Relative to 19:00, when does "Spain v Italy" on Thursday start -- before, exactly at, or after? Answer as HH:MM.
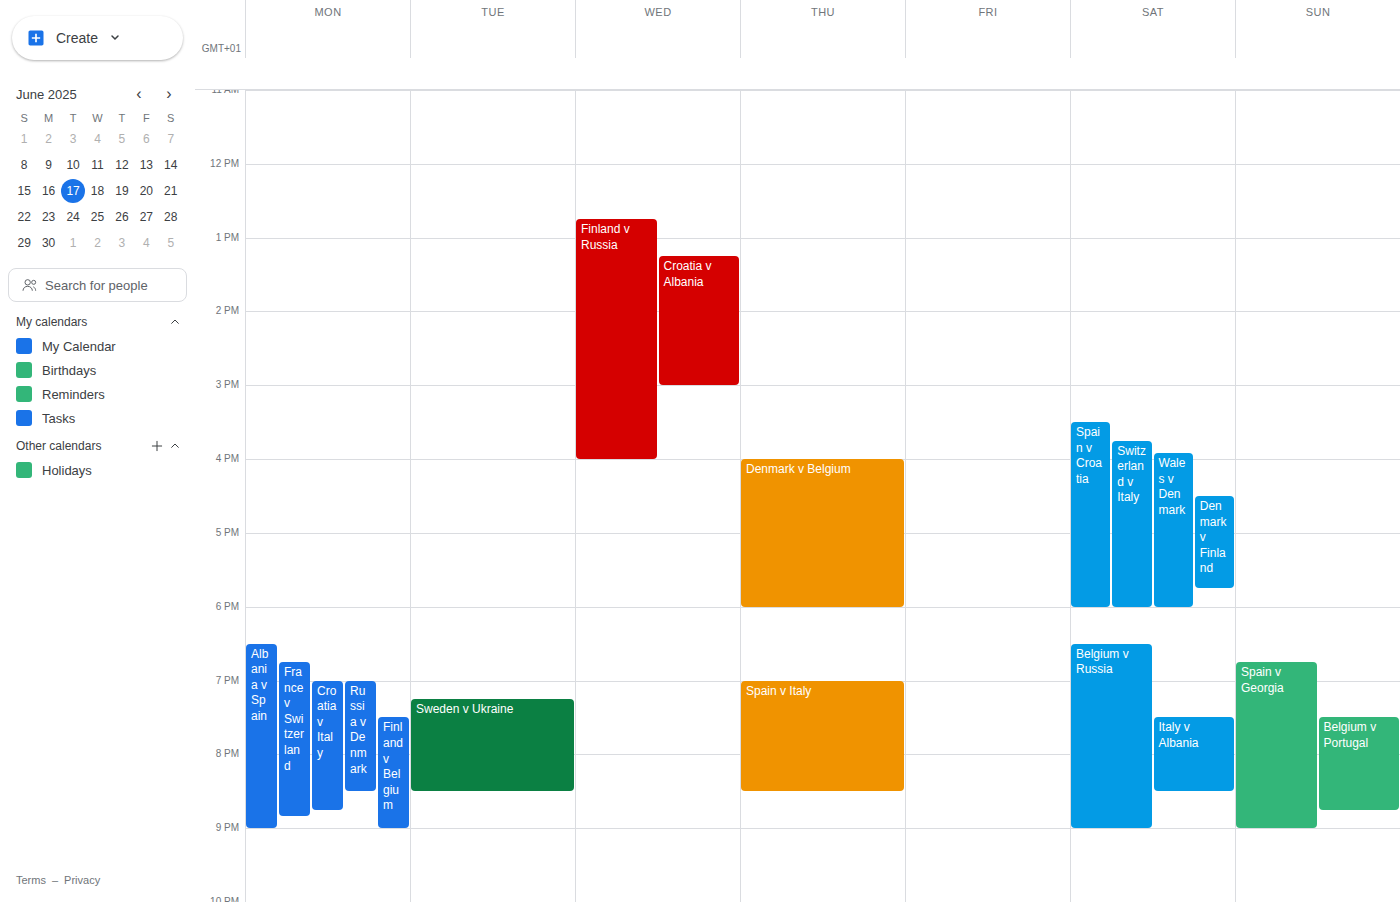
19:00 -- exactly at 19:00, on the 19:00 line.